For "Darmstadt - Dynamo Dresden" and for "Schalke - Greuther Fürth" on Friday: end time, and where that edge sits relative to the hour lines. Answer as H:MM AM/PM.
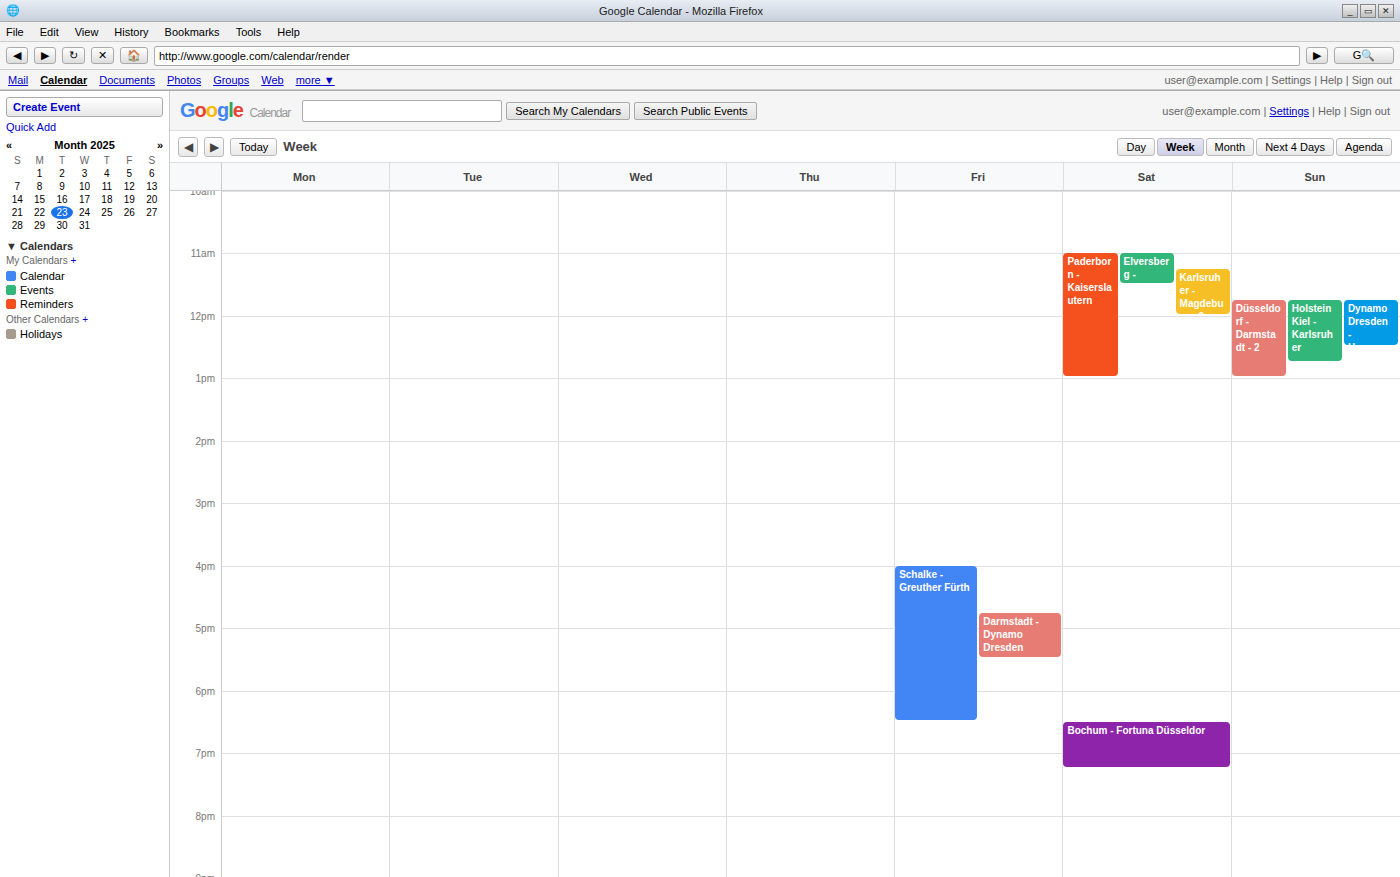
"Darmstadt - Dynamo Dresden": 5:30 PM, halfway between the 5 PM and 6 PM lines. "Schalke - Greuther Fürth": 6:30 PM, halfway between the 6 PM and 7 PM lines.